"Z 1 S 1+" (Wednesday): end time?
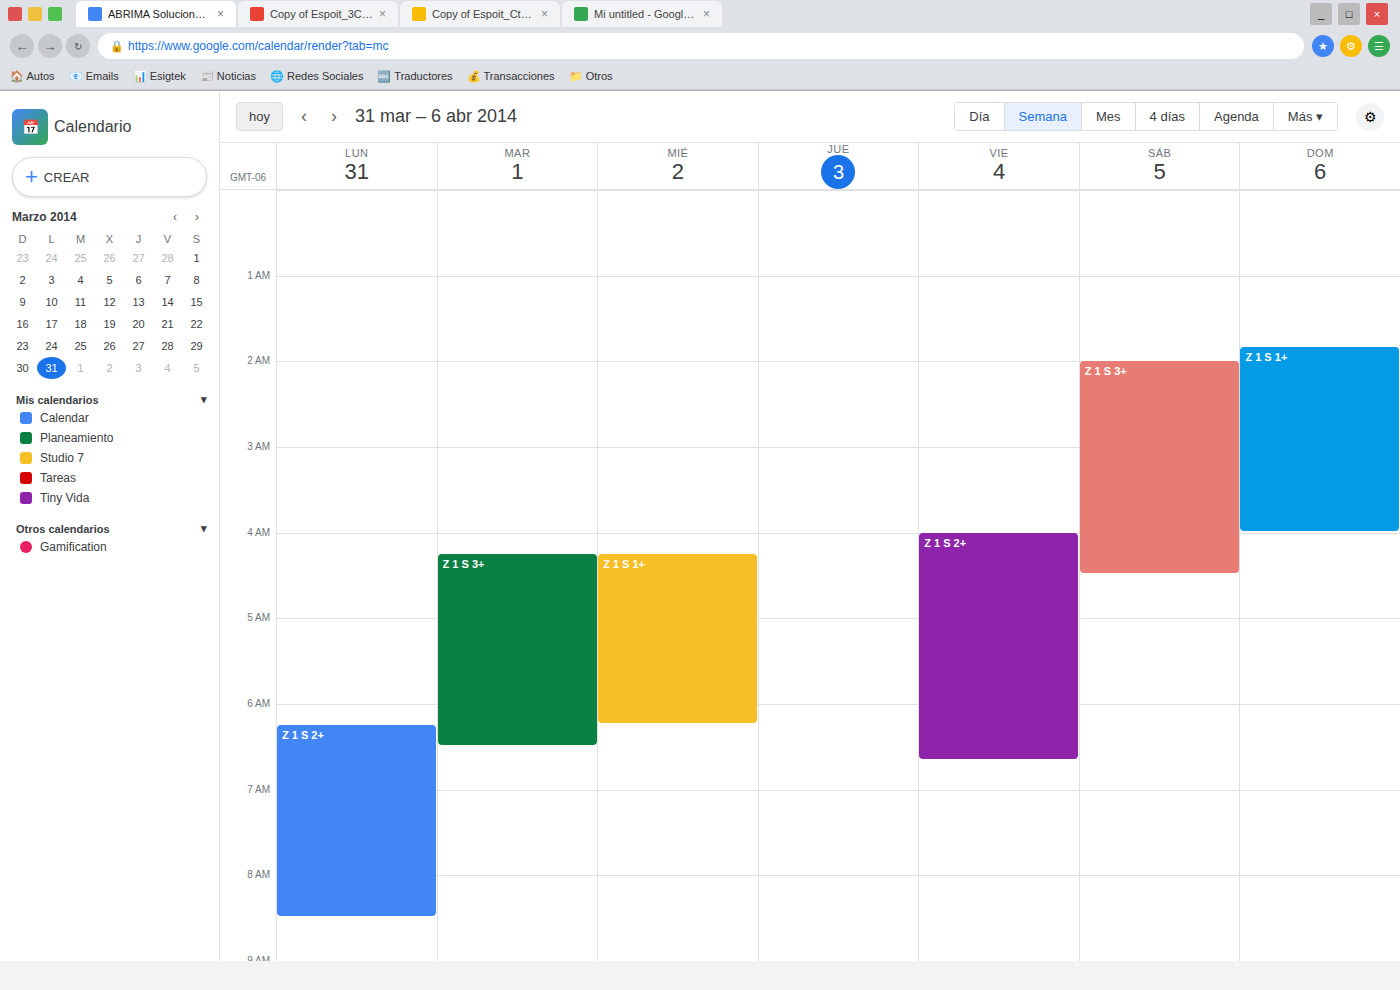
6:15 AM